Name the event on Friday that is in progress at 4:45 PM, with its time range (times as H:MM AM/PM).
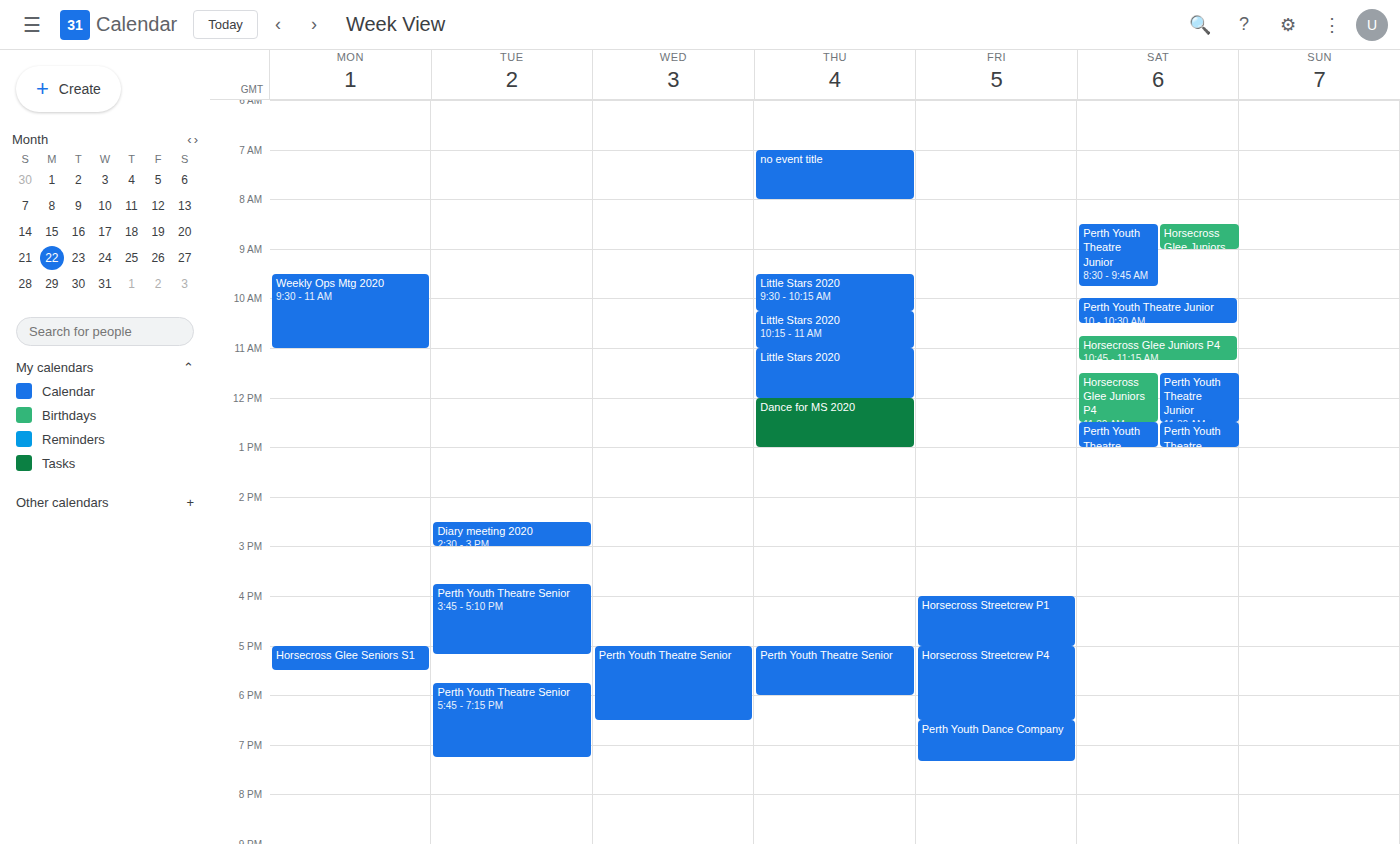
"Horsecross Streetcrew P1", 4:00 PM to 5:00 PM